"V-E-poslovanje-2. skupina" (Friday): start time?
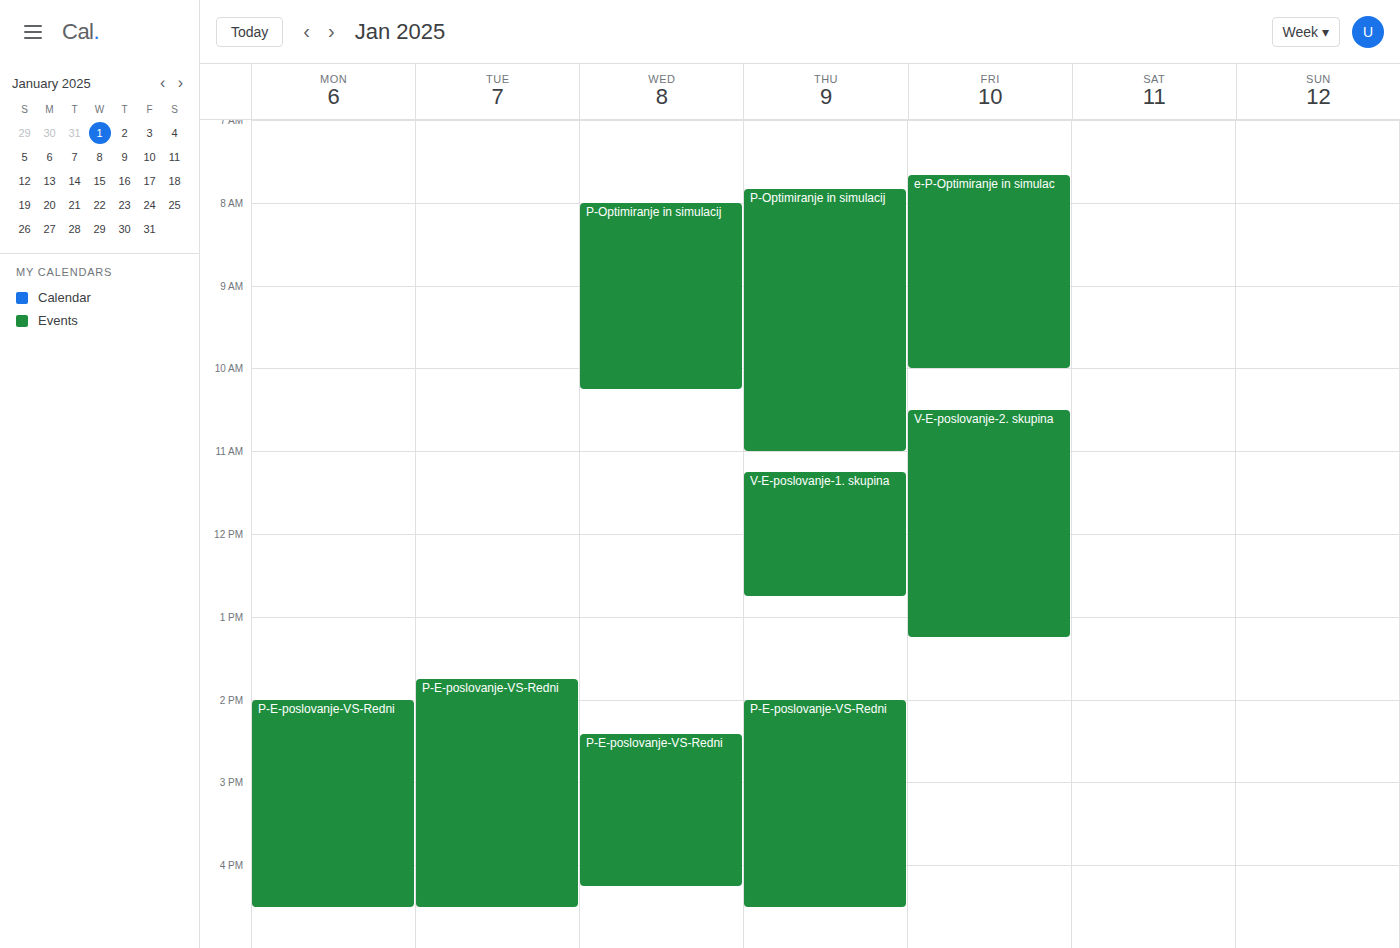
10:30